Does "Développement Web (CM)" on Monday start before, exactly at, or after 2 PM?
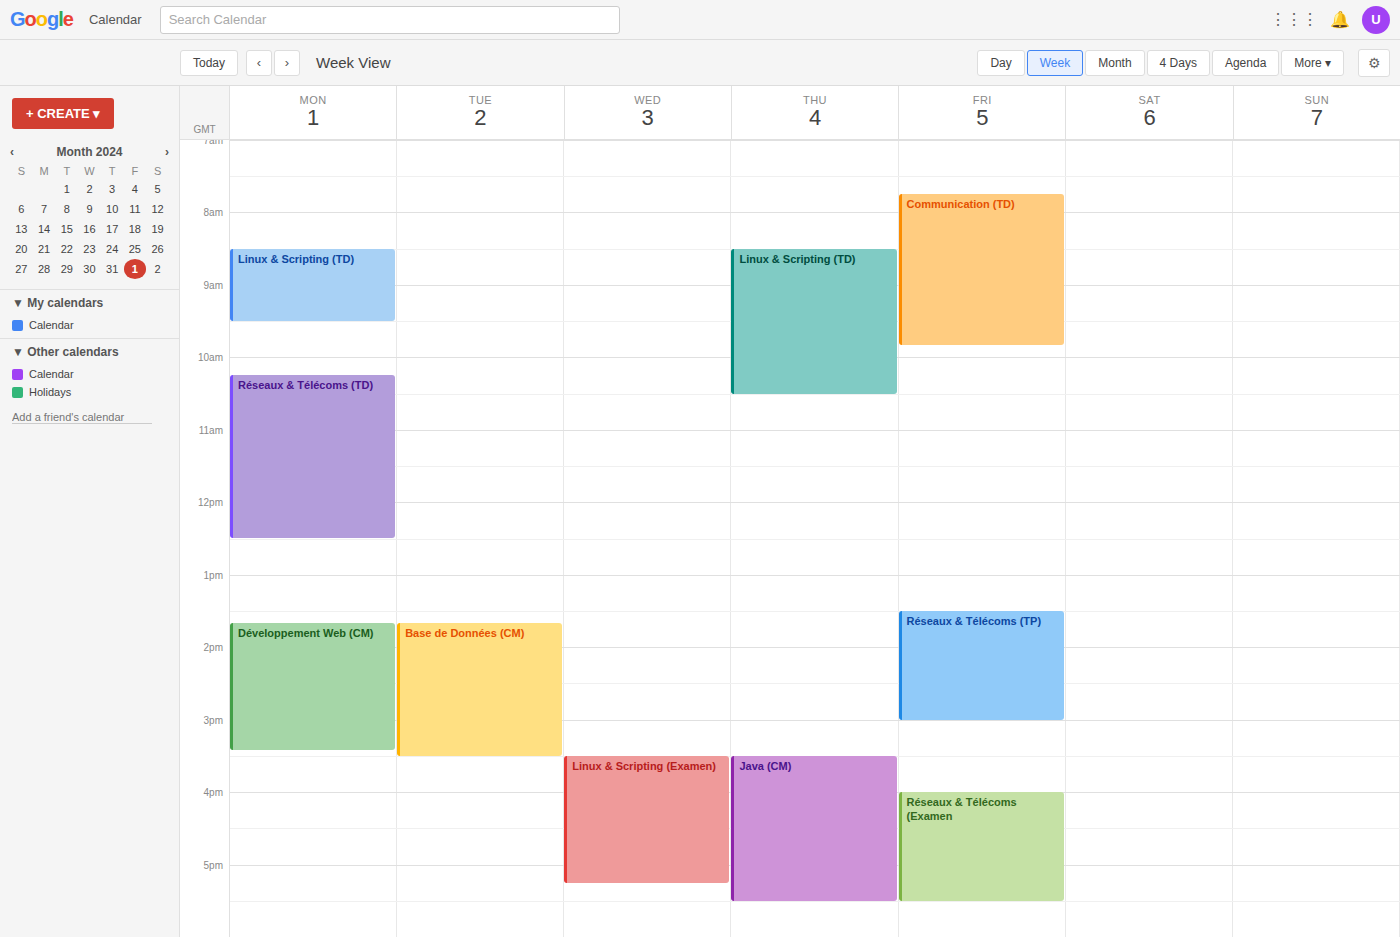
1:40 PM -- before 2 PM, 20 minutes above the 2 PM line.